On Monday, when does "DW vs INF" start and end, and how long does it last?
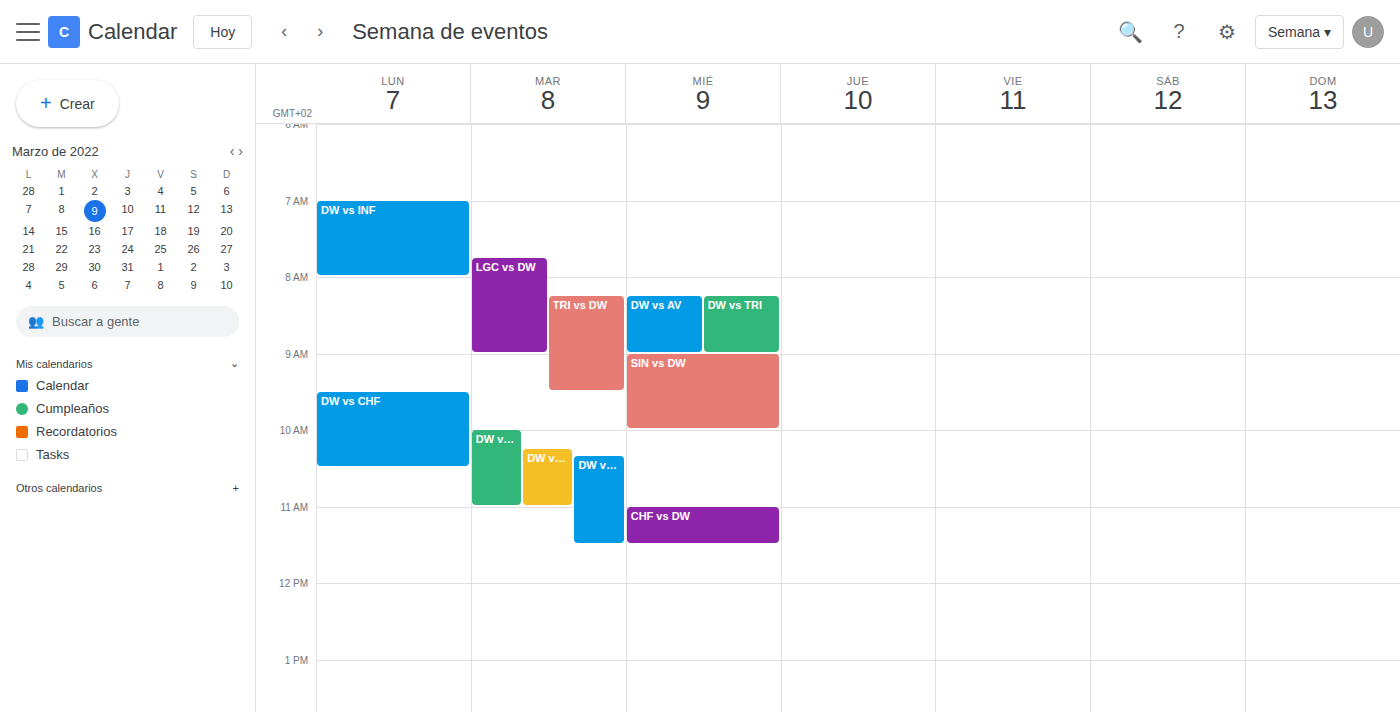
7:00 AM to 8:00 AM, 1 hour